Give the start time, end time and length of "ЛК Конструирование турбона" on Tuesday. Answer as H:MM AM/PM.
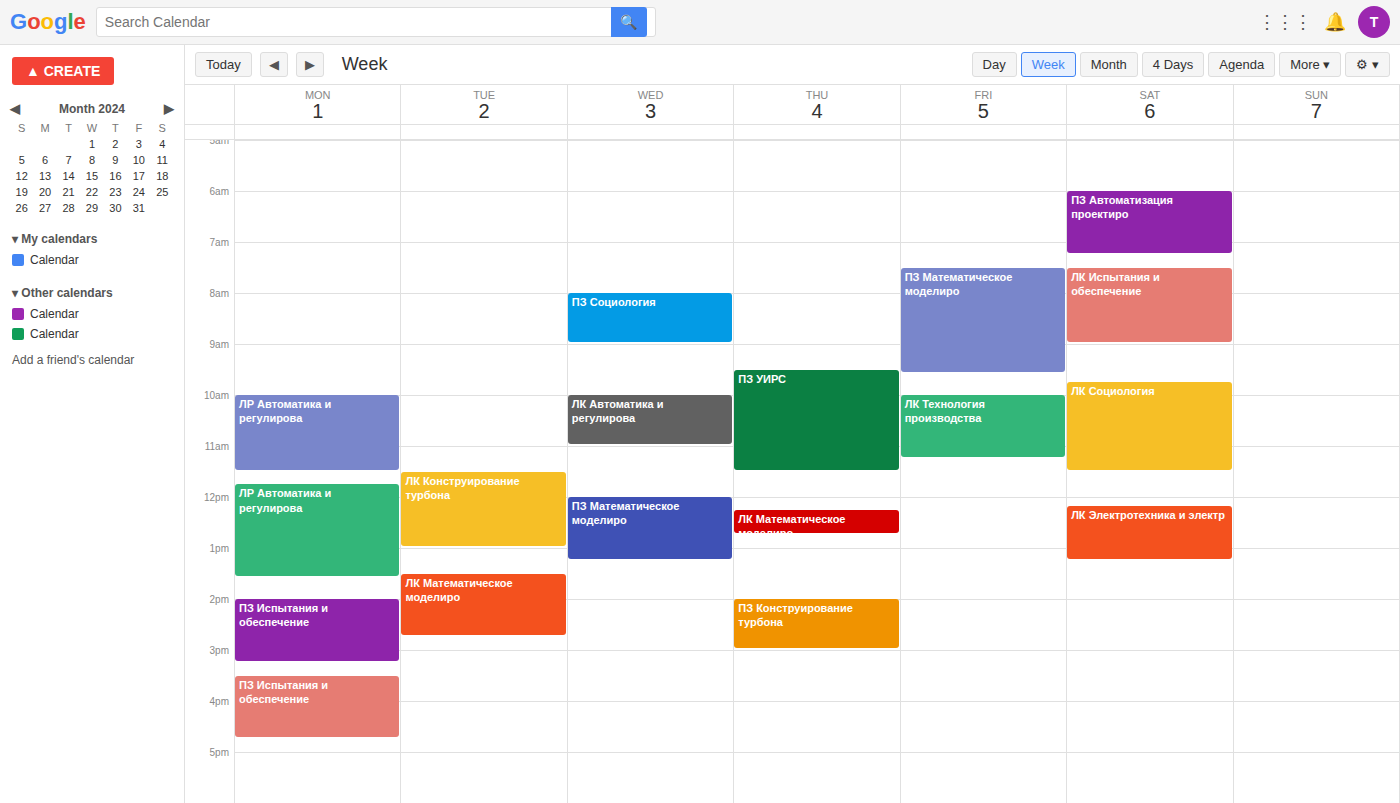
11:30 AM to 1:00 PM, 1 hour 30 minutes